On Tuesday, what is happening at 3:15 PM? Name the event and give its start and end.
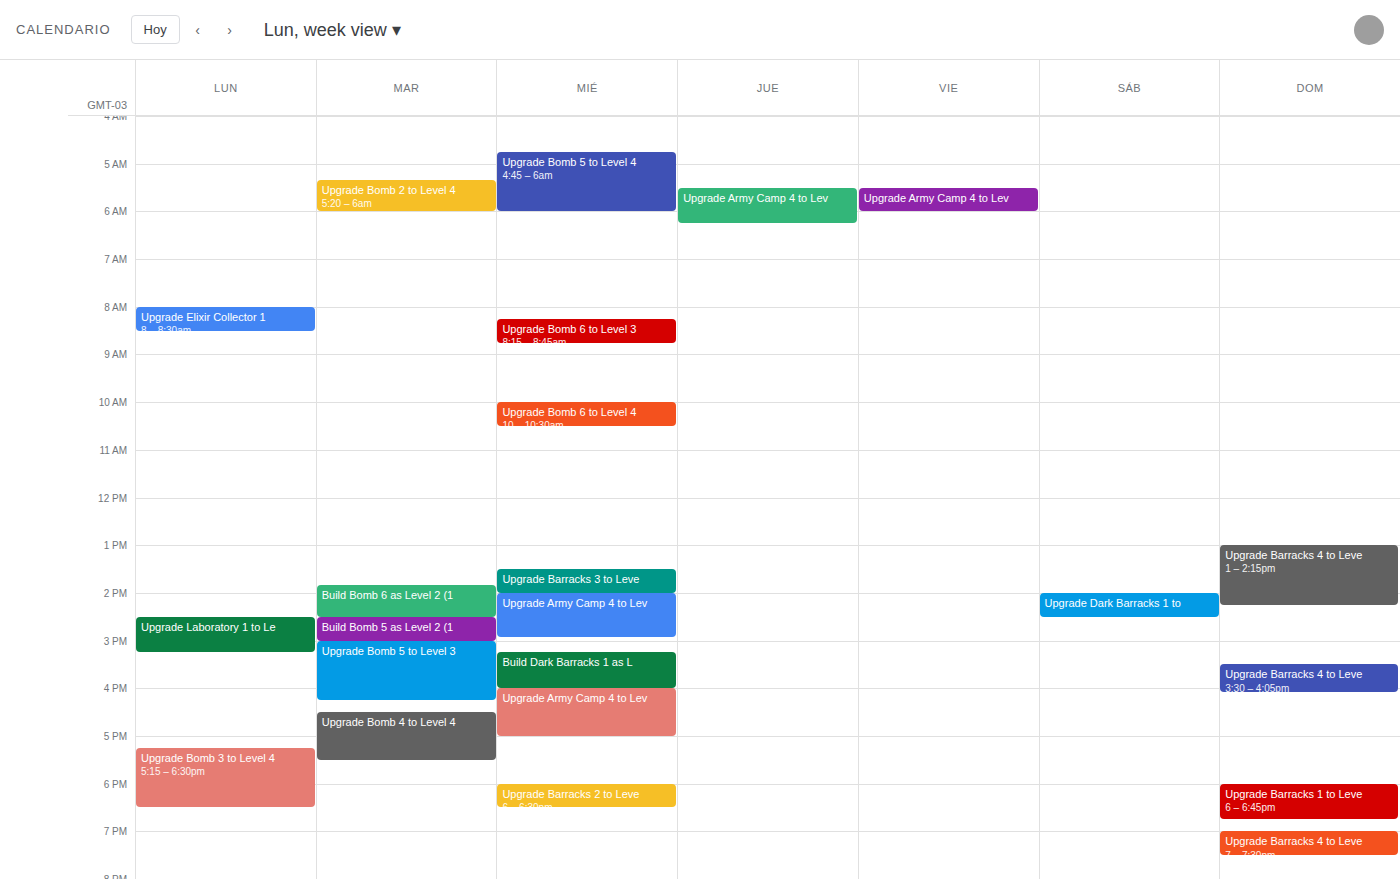
"Upgrade Bomb 5 to Level 3", 3:00 PM to 4:15 PM